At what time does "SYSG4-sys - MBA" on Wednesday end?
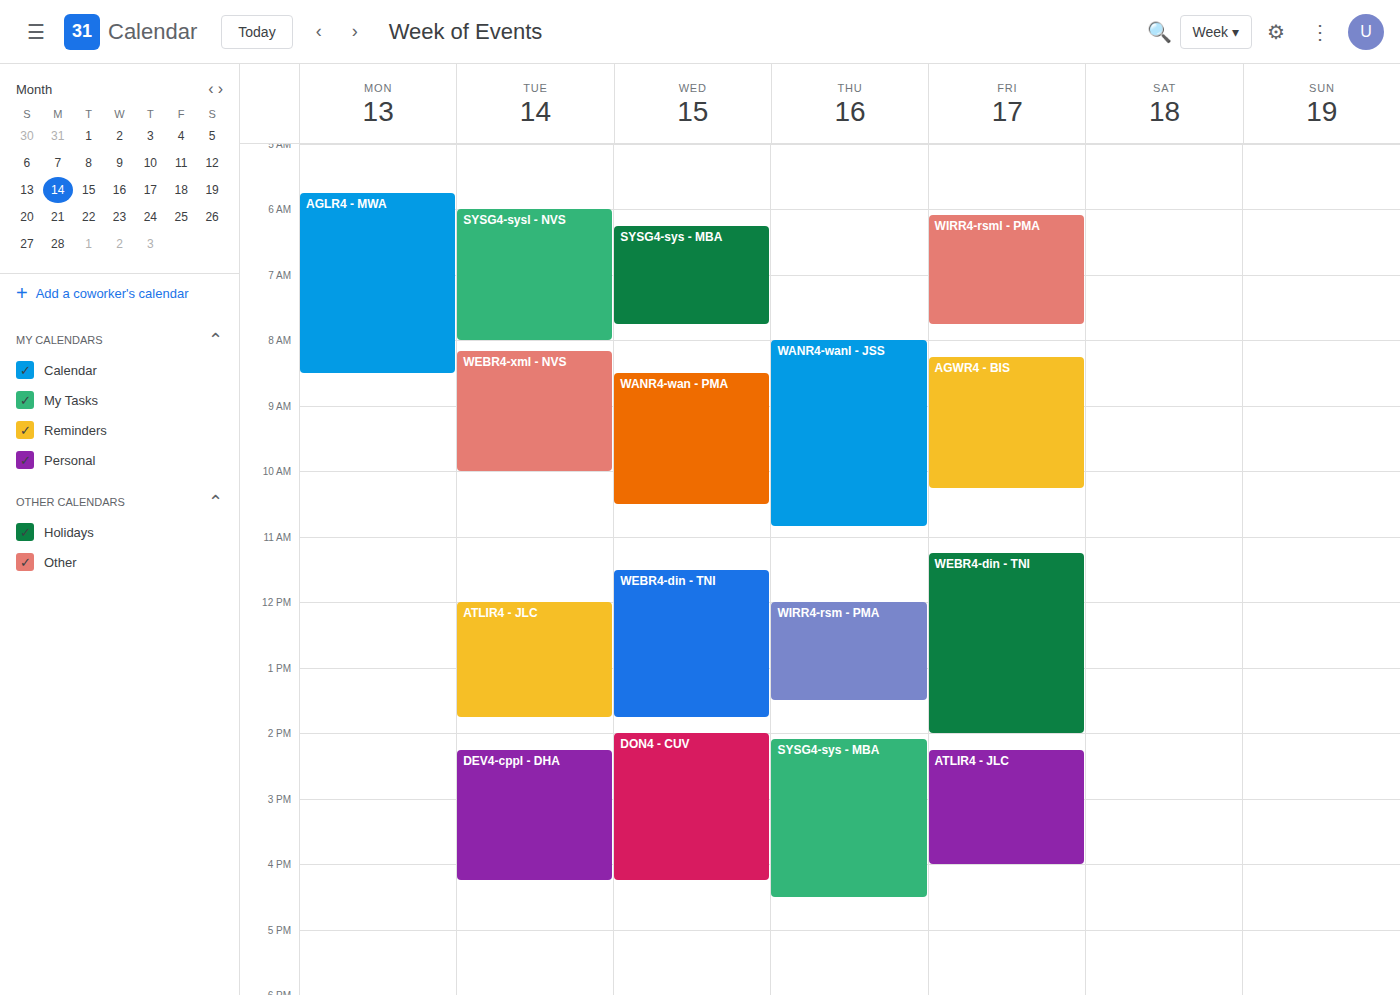
7:45 AM